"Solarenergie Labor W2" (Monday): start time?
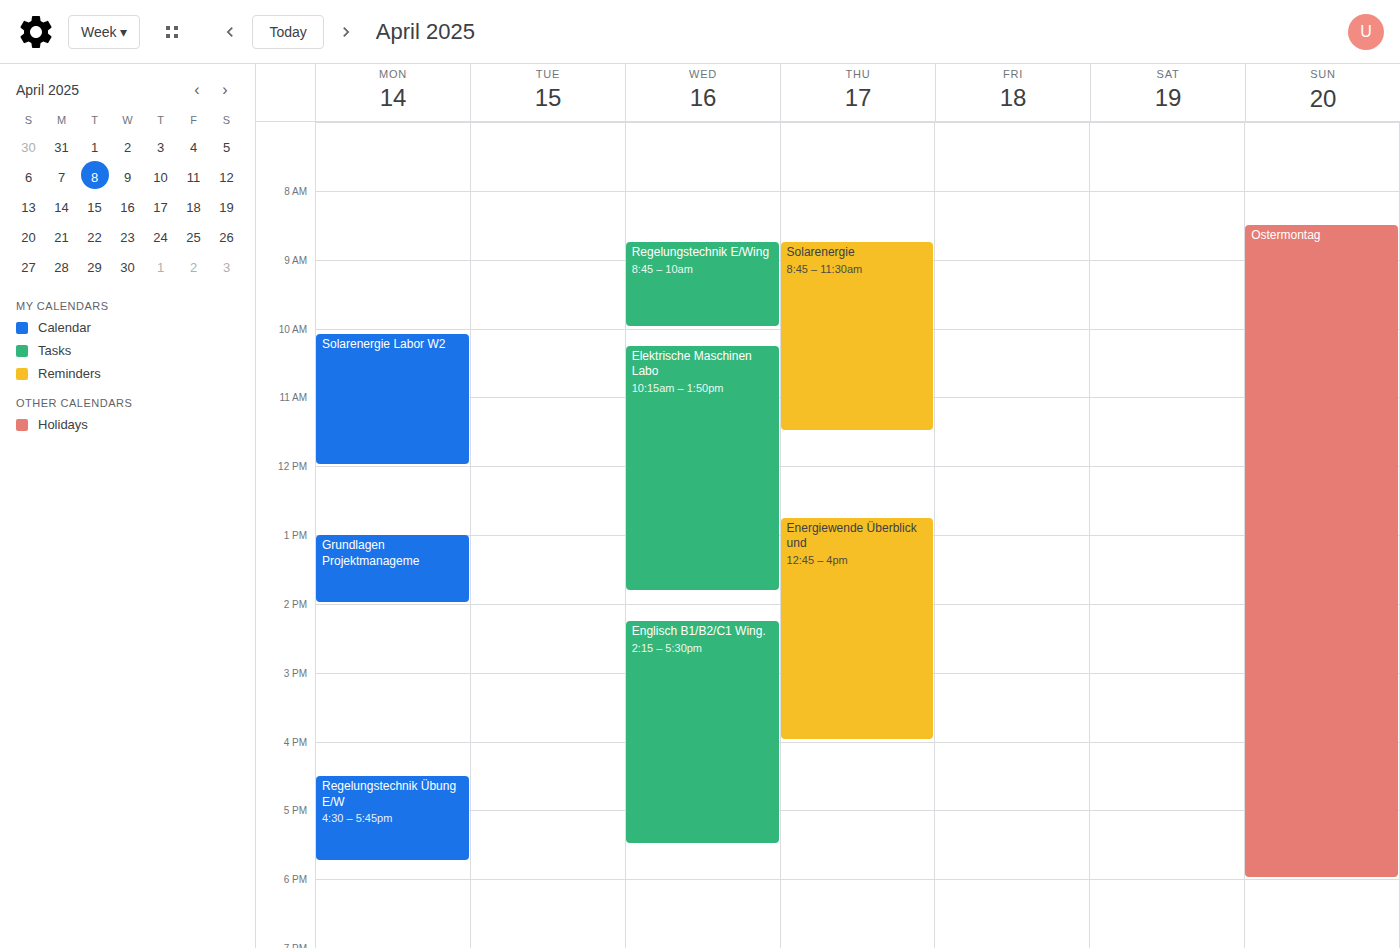
10:05 AM